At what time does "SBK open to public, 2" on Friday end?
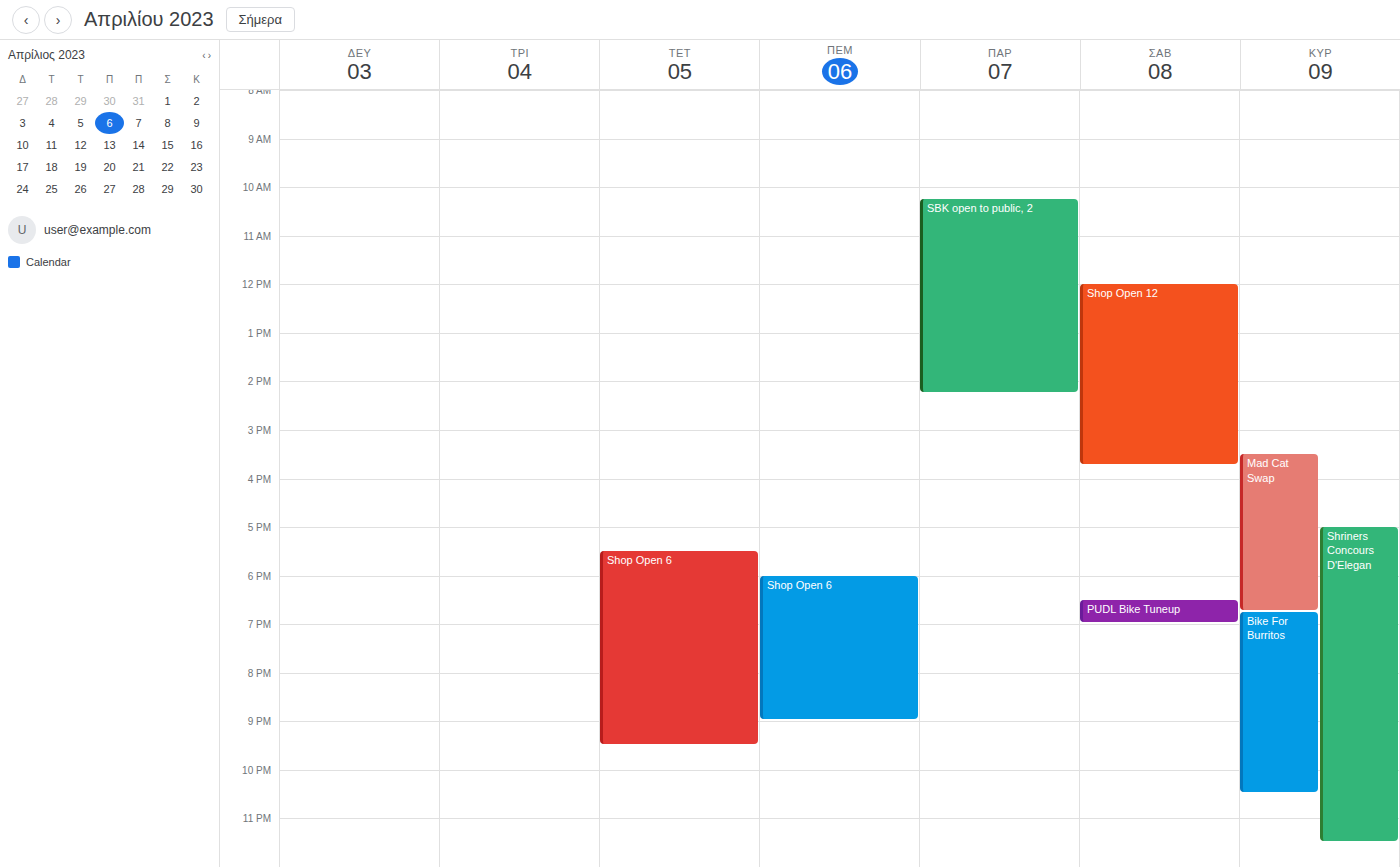
2:15 PM